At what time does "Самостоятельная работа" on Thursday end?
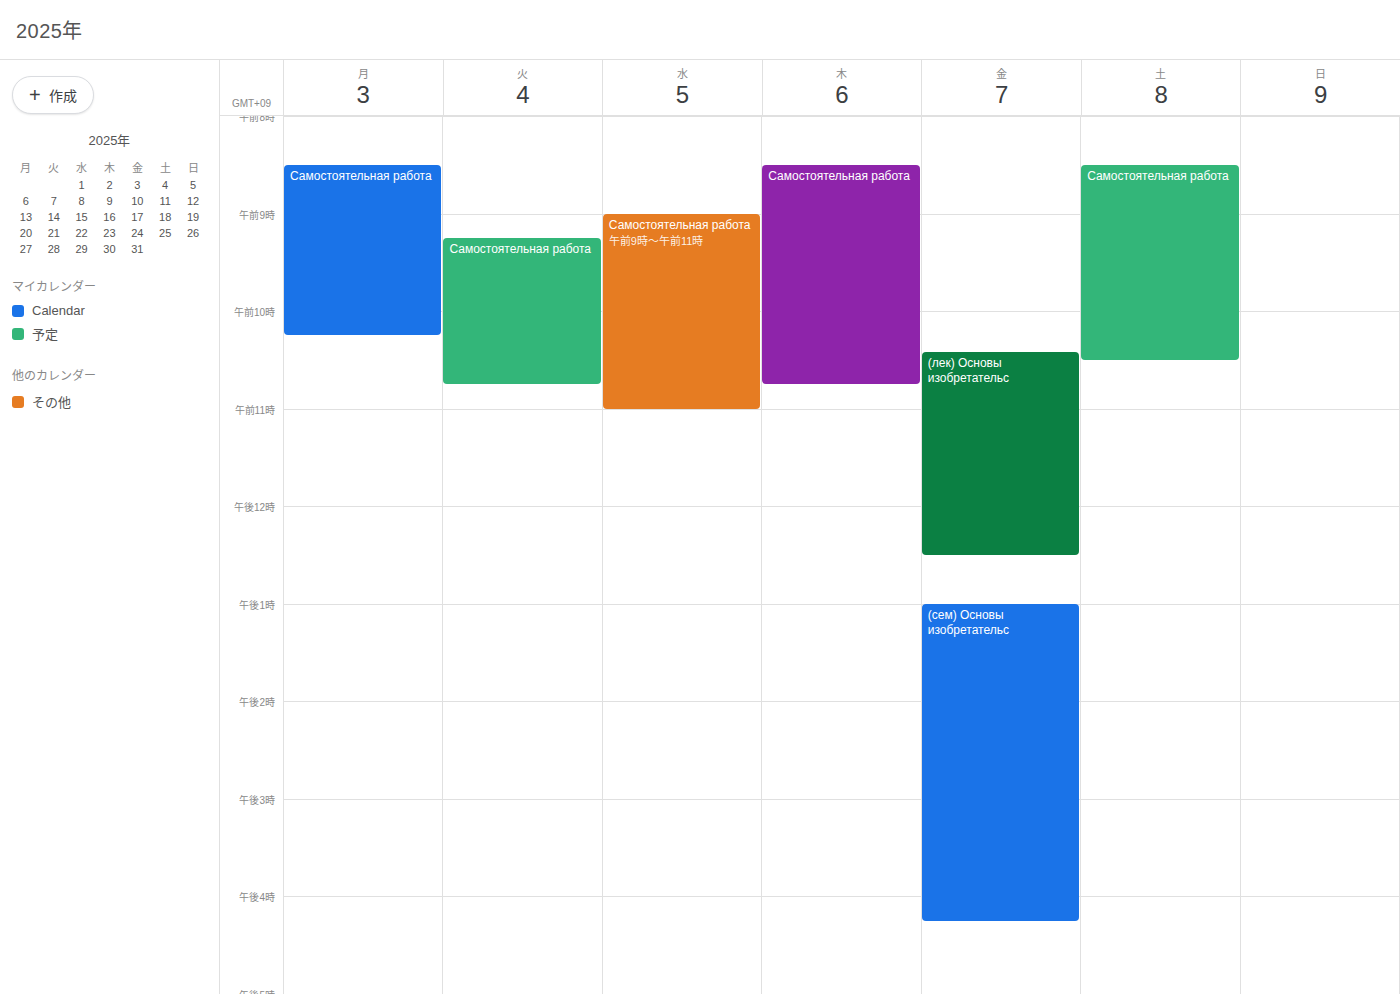
10:45